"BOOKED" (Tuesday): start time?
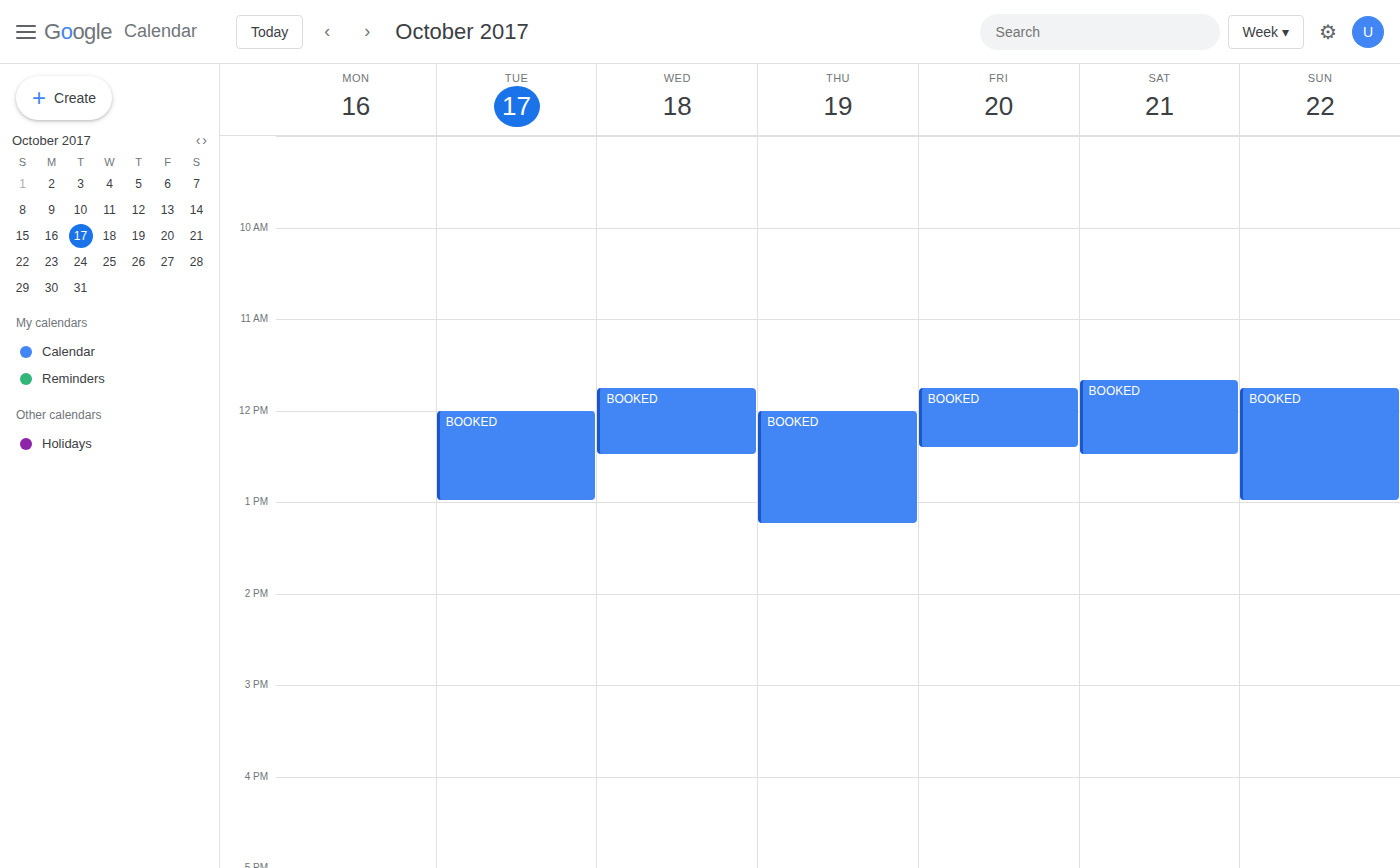
12:00 PM